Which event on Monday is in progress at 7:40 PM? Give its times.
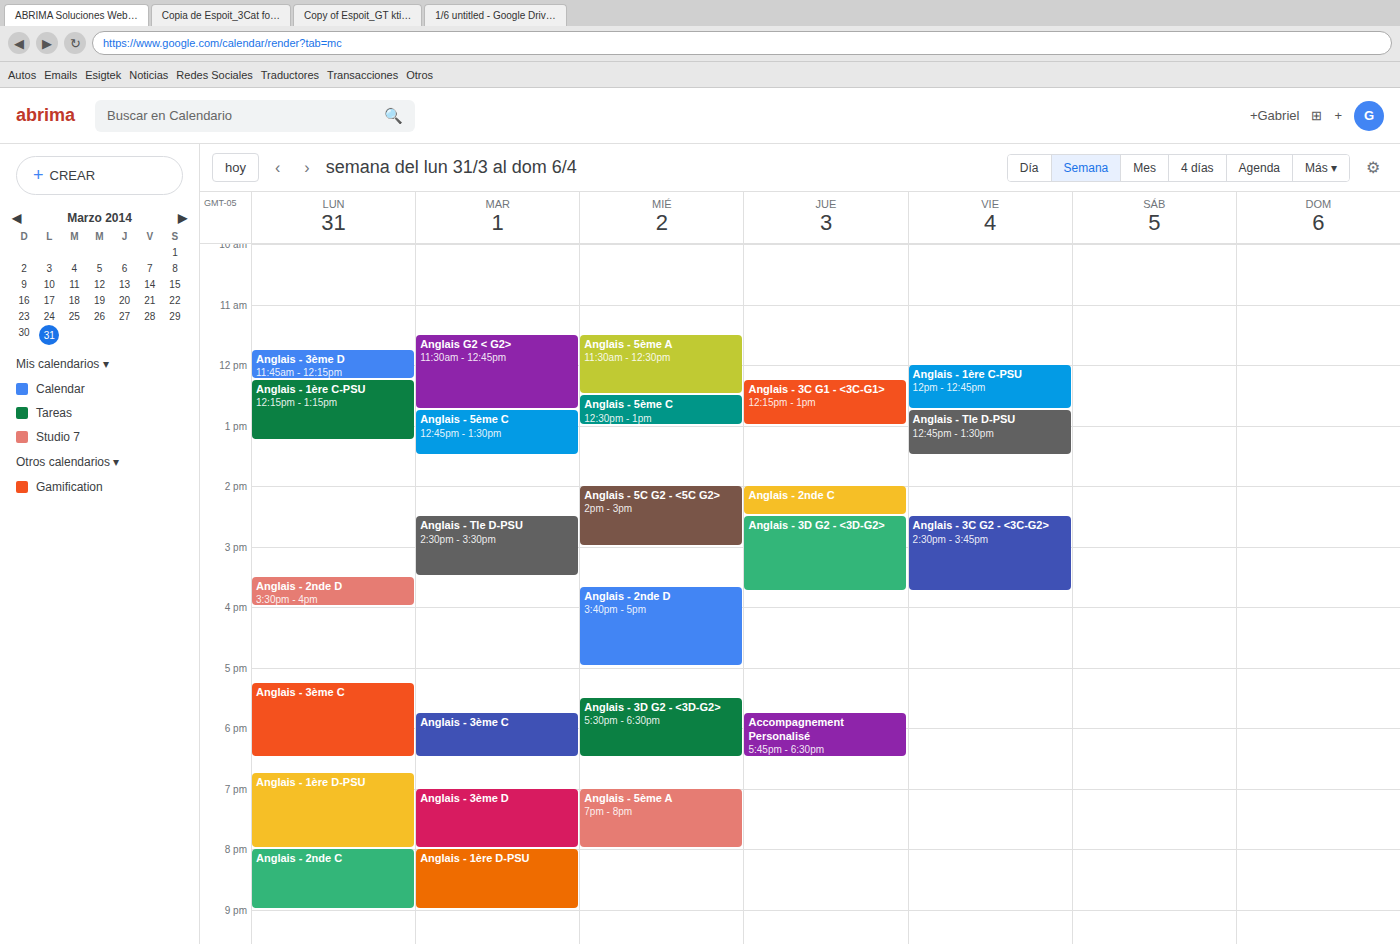
"Anglais - 1ère D-PSU", 6:45 PM to 8:00 PM